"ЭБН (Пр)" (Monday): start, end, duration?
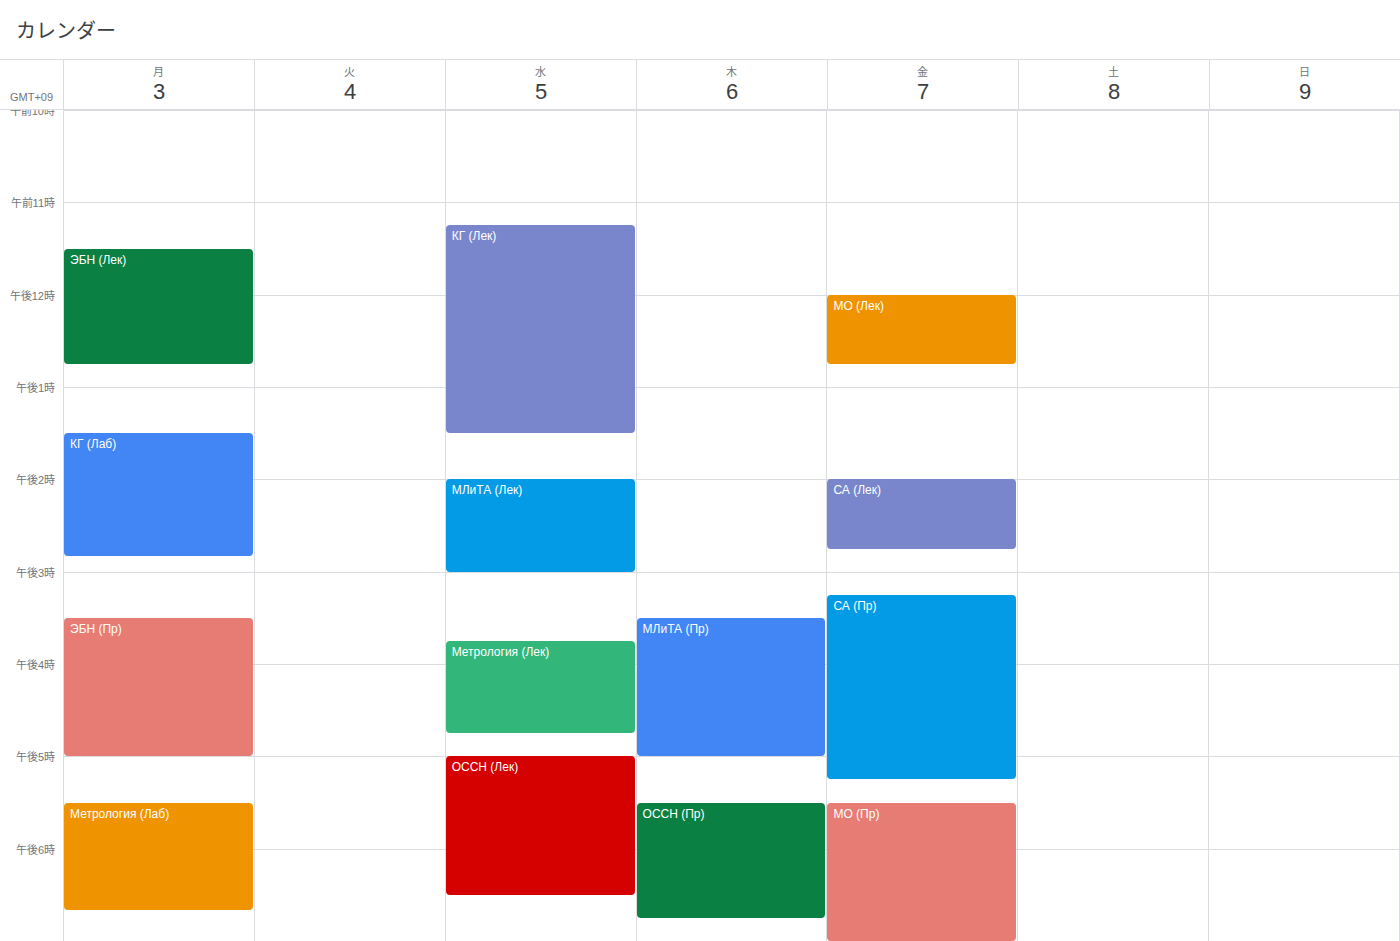
3:30 PM to 5:00 PM, 1 hour 30 minutes